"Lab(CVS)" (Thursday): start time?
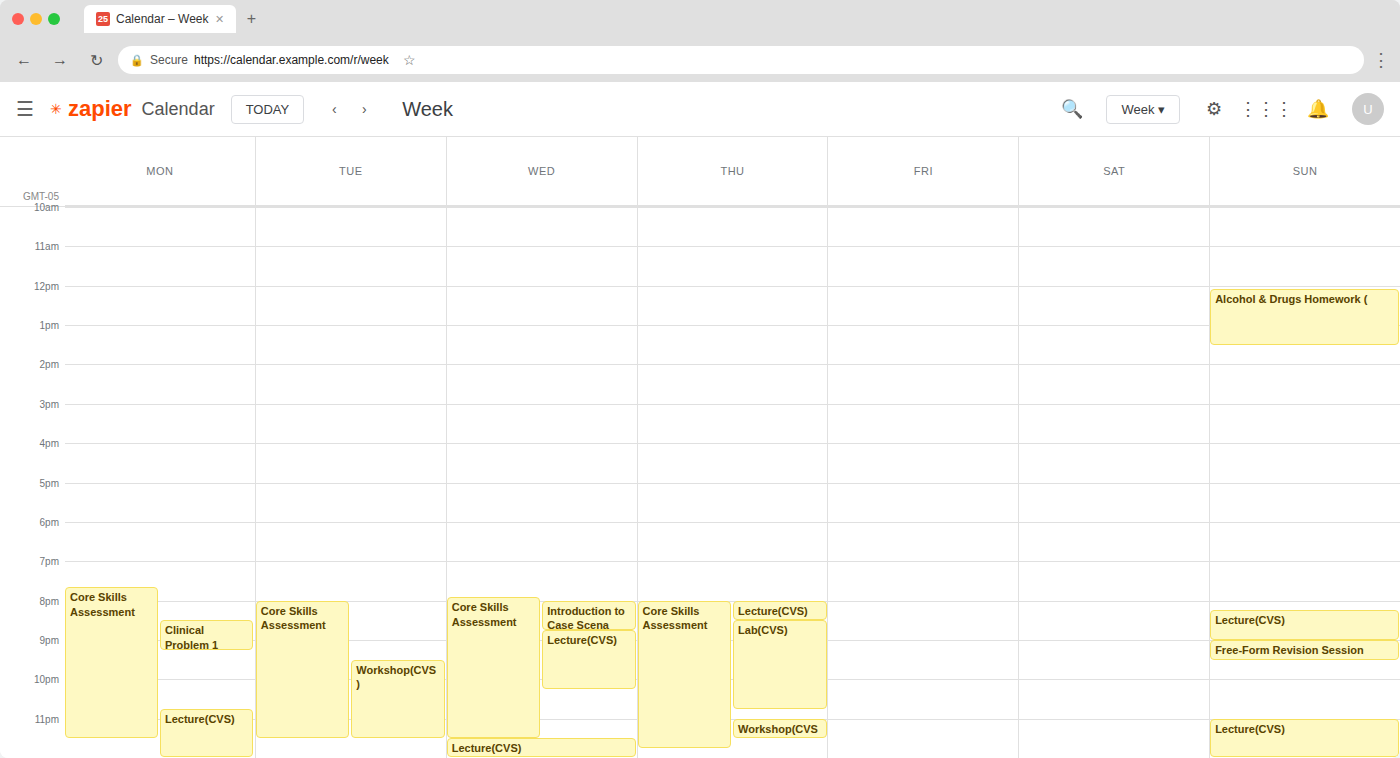
8:30 PM